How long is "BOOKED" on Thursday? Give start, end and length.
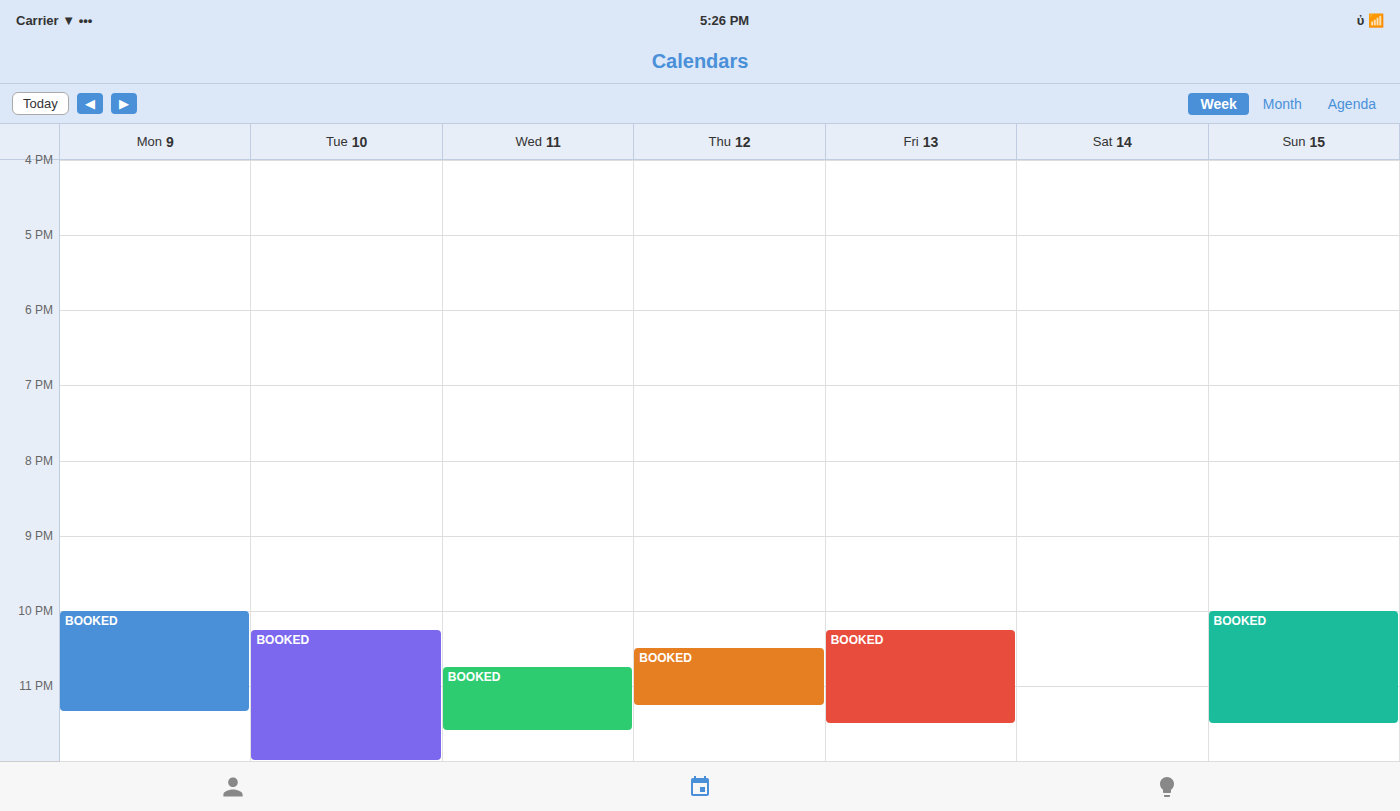
22:30 to 23:15, 45 minutes